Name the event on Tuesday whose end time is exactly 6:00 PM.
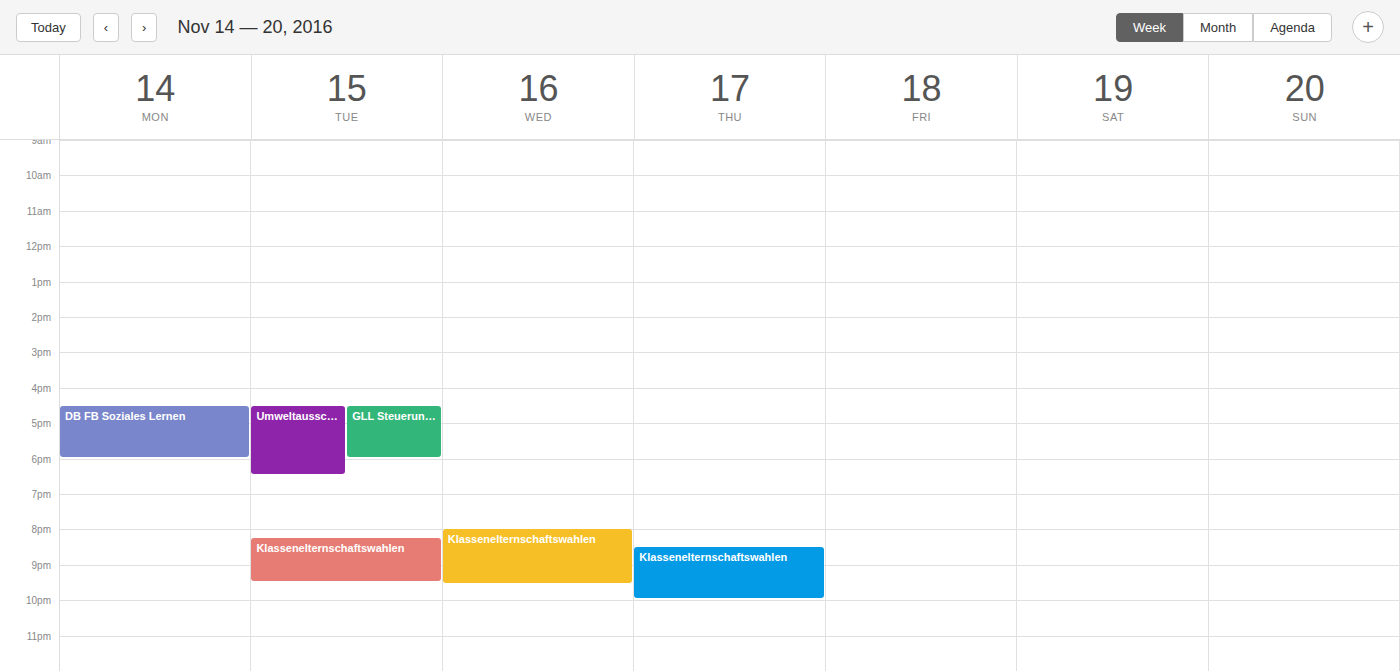
"GLL Steuerungsgruppe"